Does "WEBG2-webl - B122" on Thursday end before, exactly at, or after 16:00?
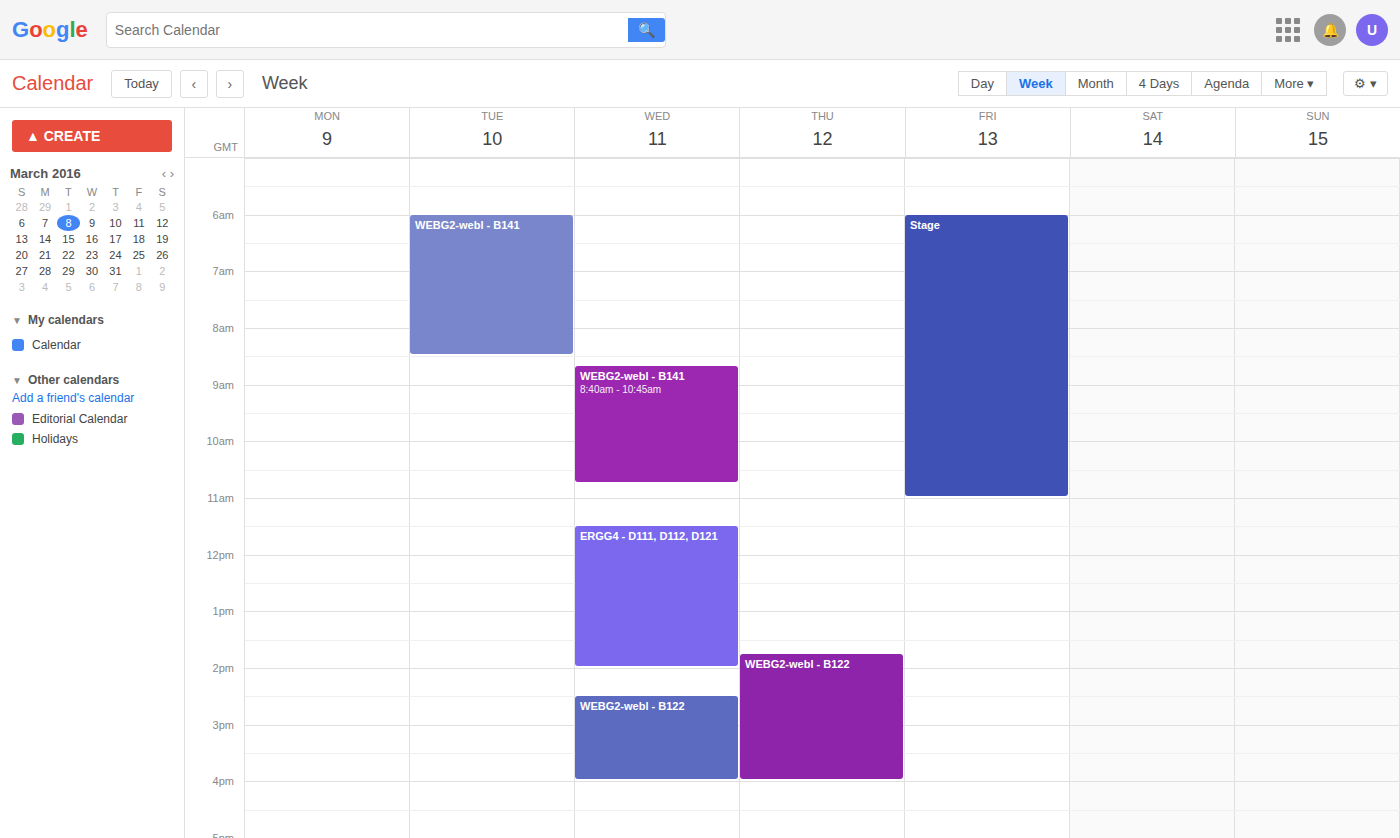
16:00 -- exactly at 16:00, on the 16:00 line.